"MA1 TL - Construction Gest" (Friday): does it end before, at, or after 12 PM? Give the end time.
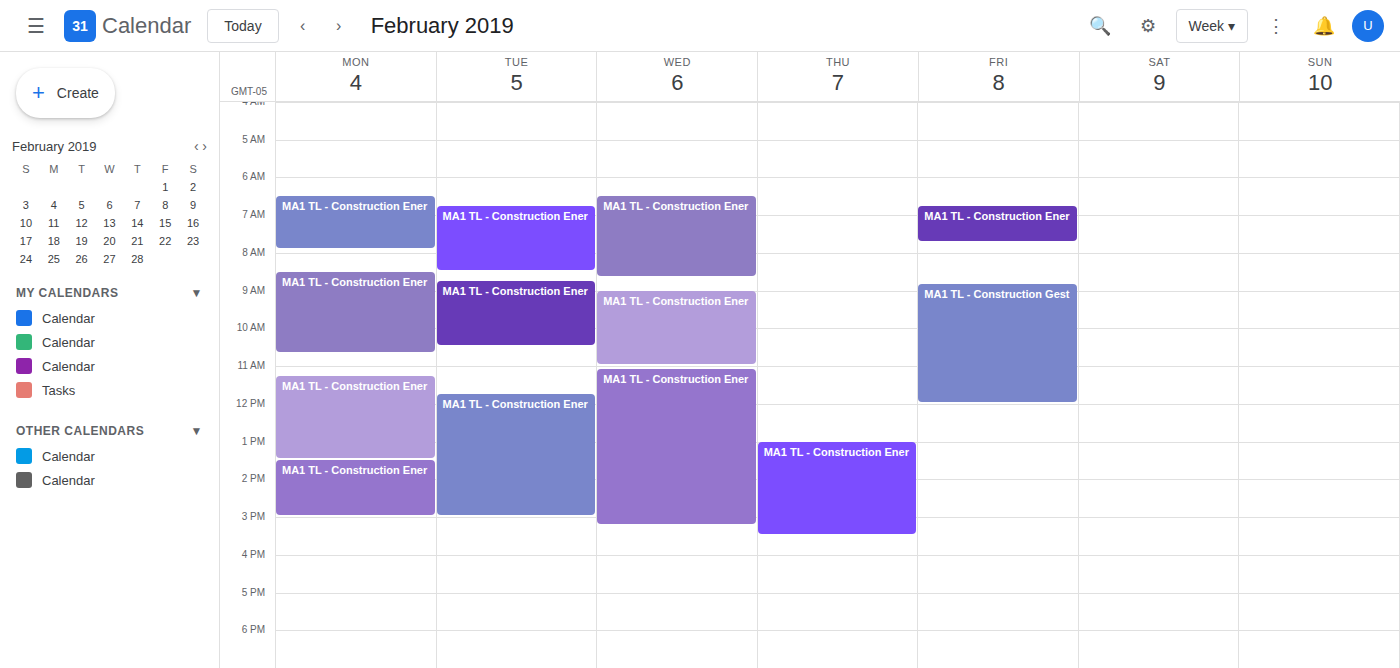
12:00 PM -- exactly at 12 PM, on the 12 PM line.